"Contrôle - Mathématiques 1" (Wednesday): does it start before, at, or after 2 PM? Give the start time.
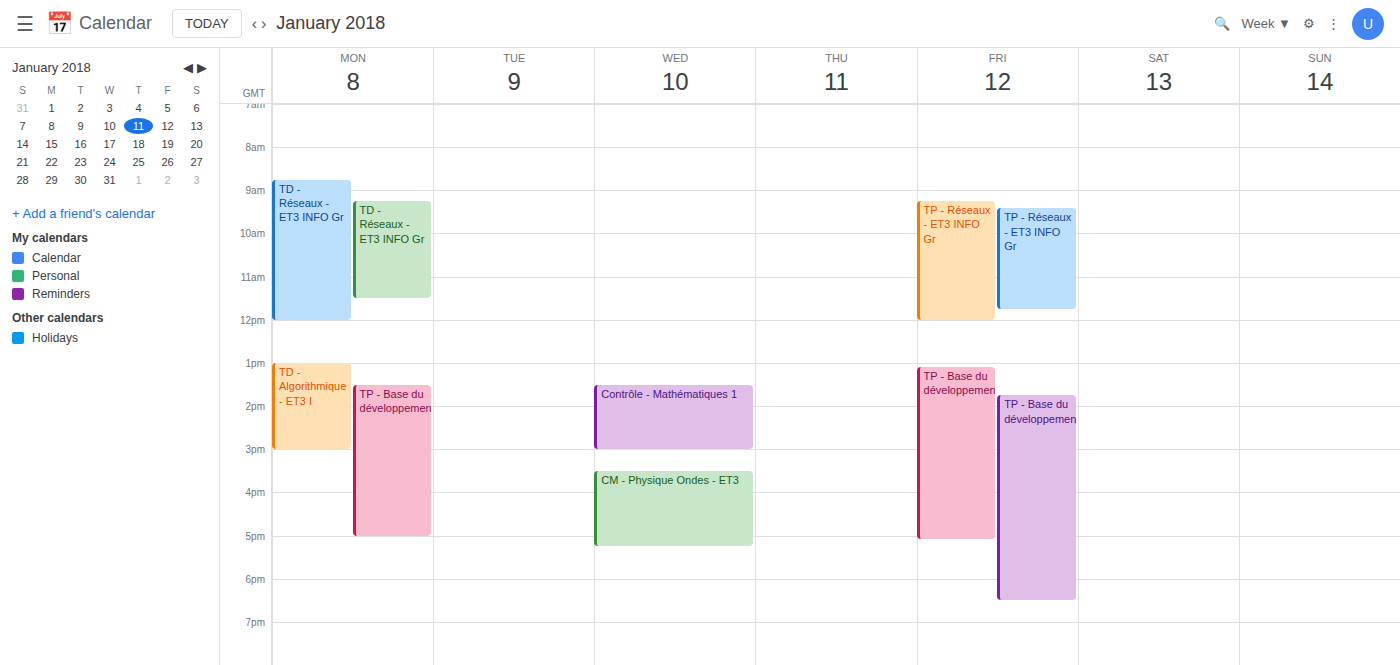
1:30 PM -- before 2 PM, 30 minutes above the 2 PM line.